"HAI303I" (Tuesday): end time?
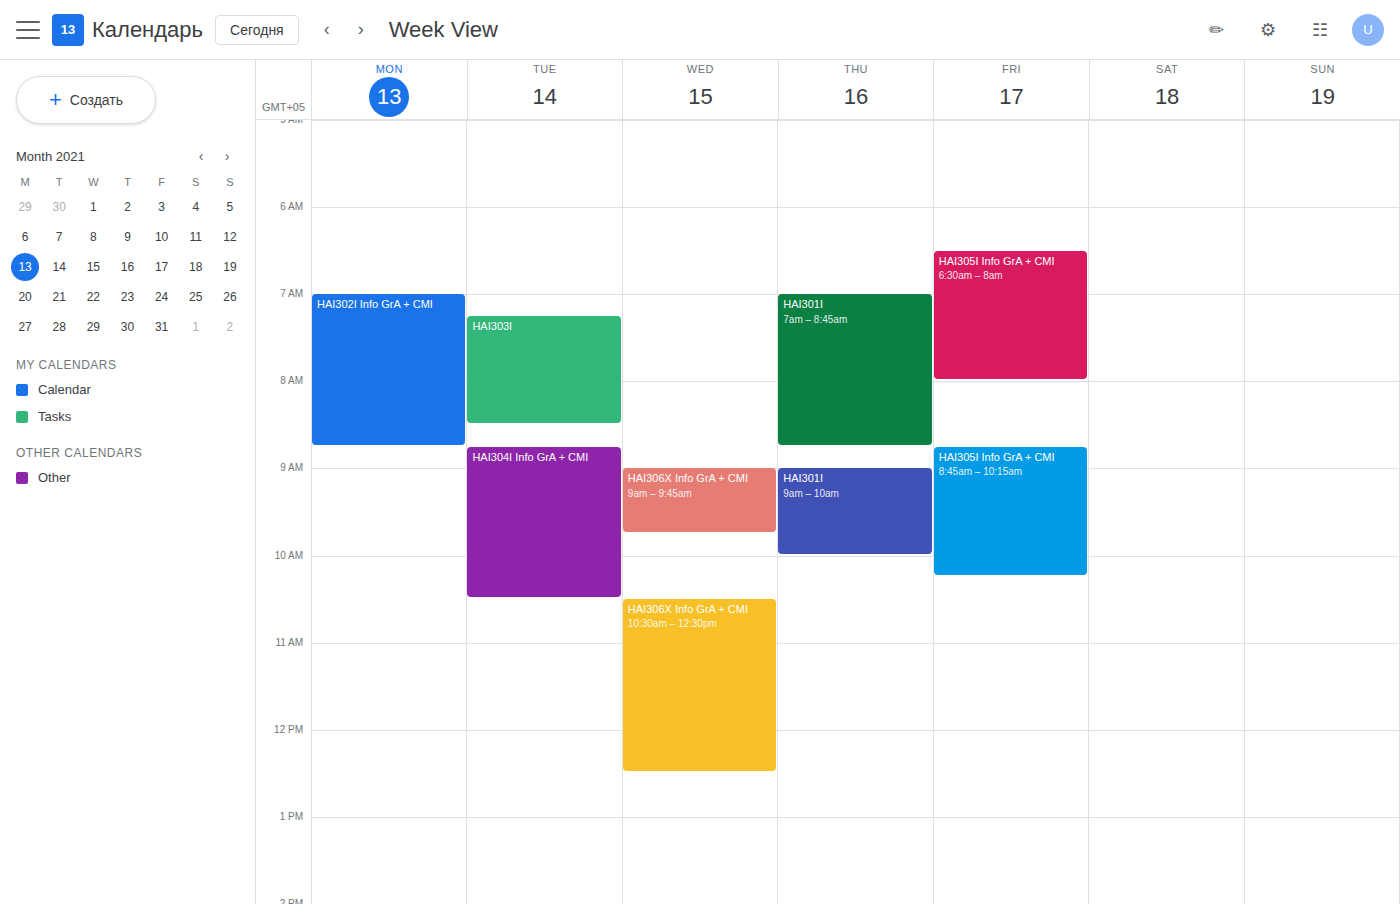
8:30 AM